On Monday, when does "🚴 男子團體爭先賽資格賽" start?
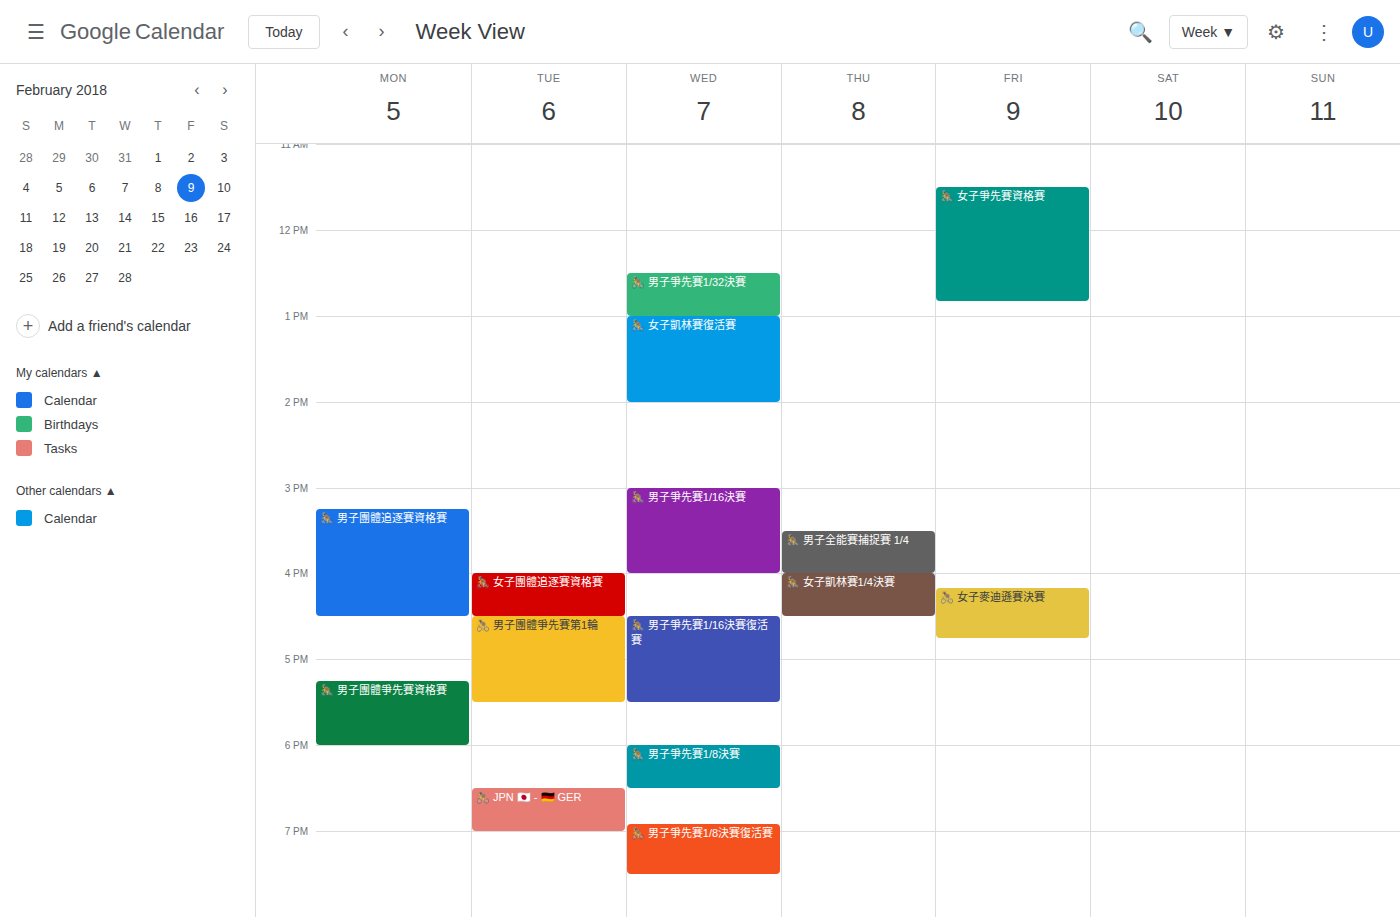
5:15 PM